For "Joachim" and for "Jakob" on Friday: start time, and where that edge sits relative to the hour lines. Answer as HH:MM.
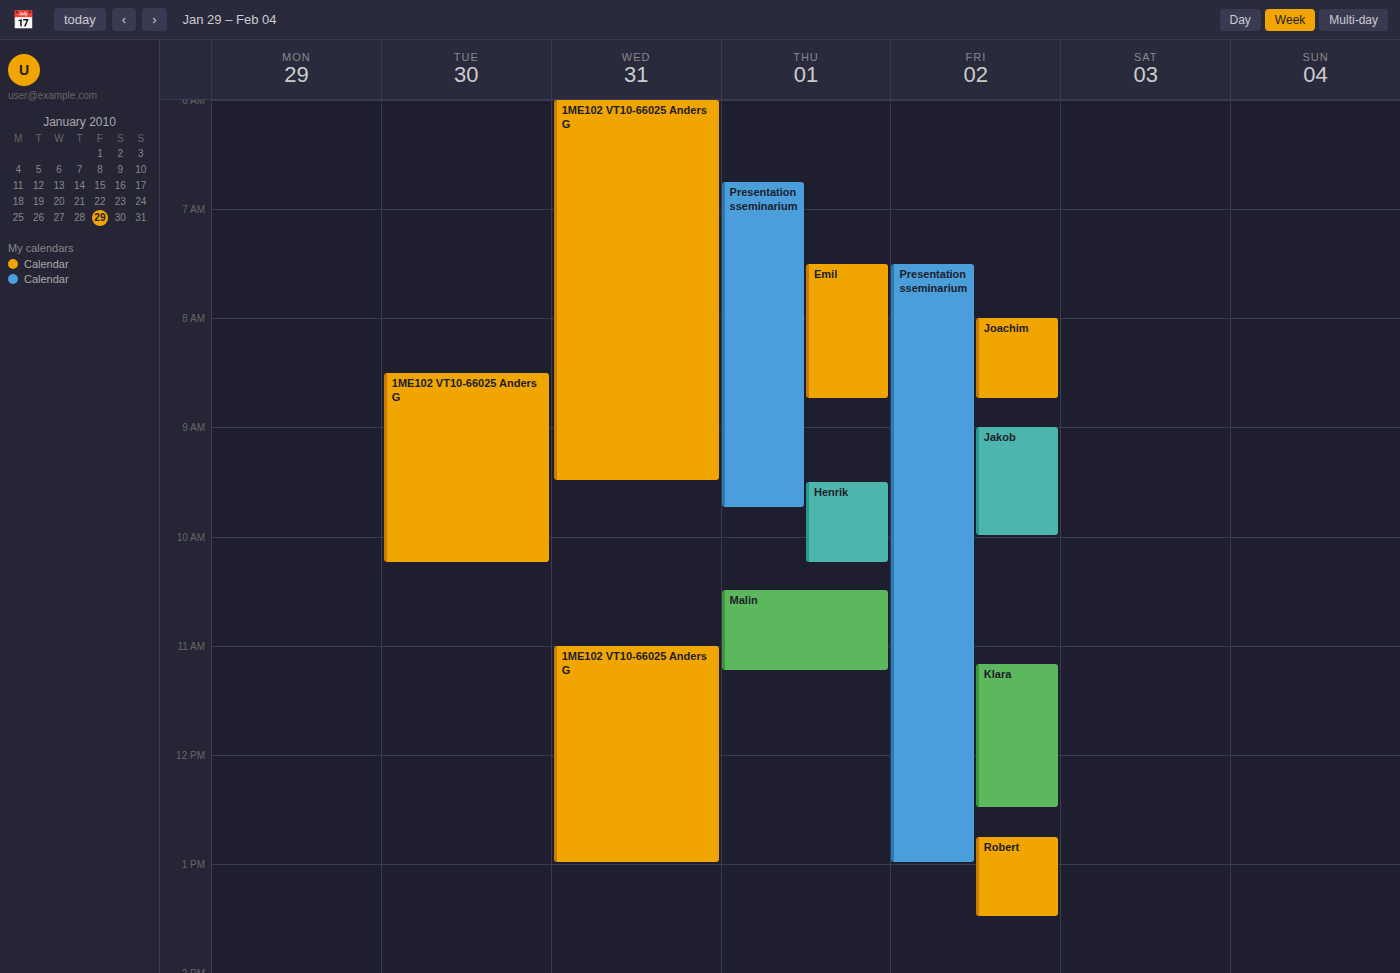
"Joachim": 08:00, exactly on the 08:00 line. "Jakob": 09:00, exactly on the 09:00 line.